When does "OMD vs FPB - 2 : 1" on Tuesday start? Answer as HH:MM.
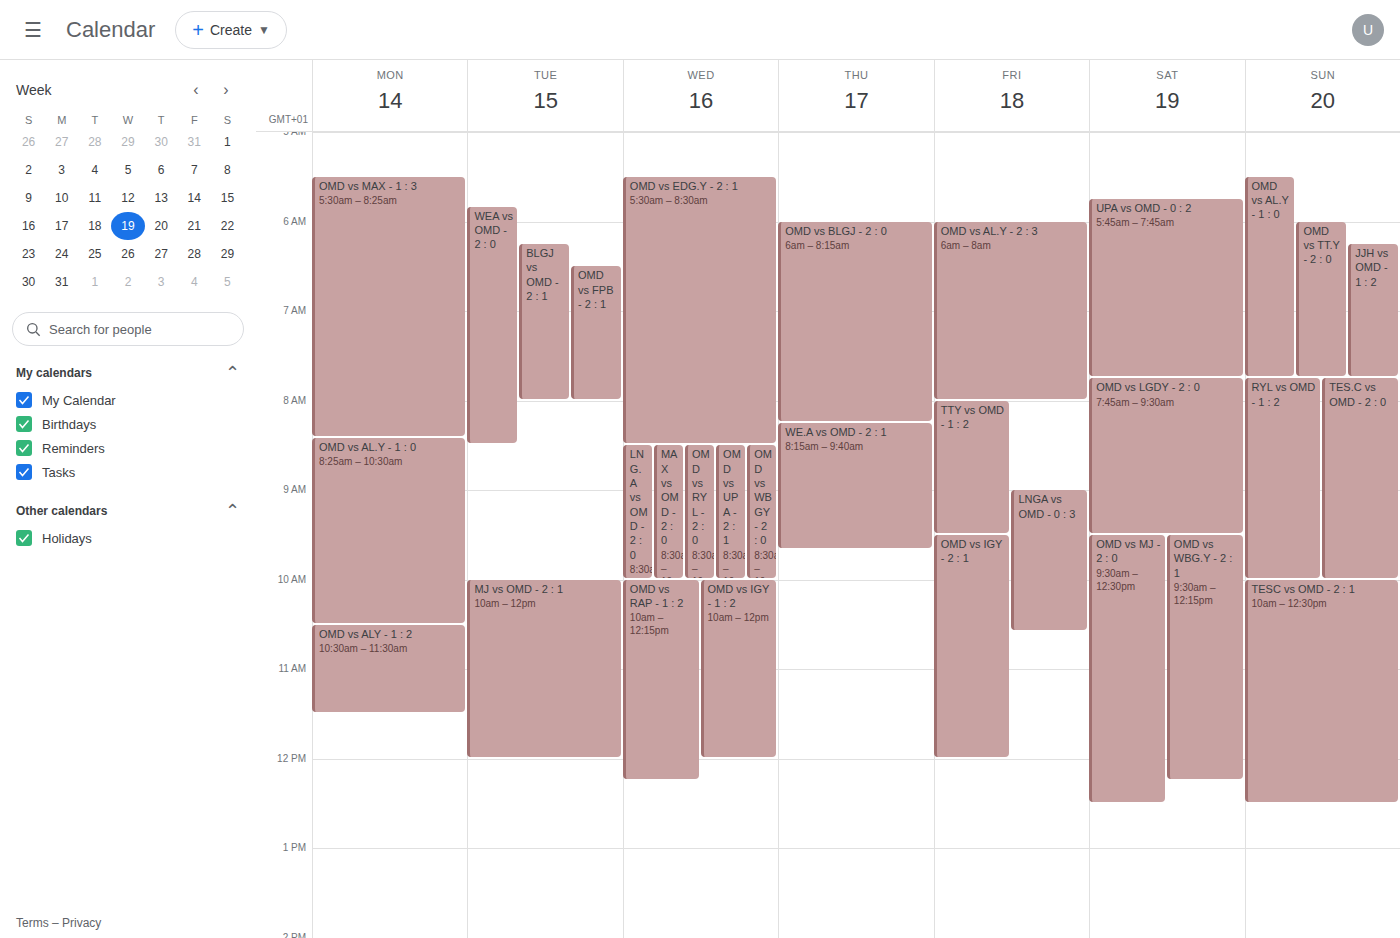
06:30